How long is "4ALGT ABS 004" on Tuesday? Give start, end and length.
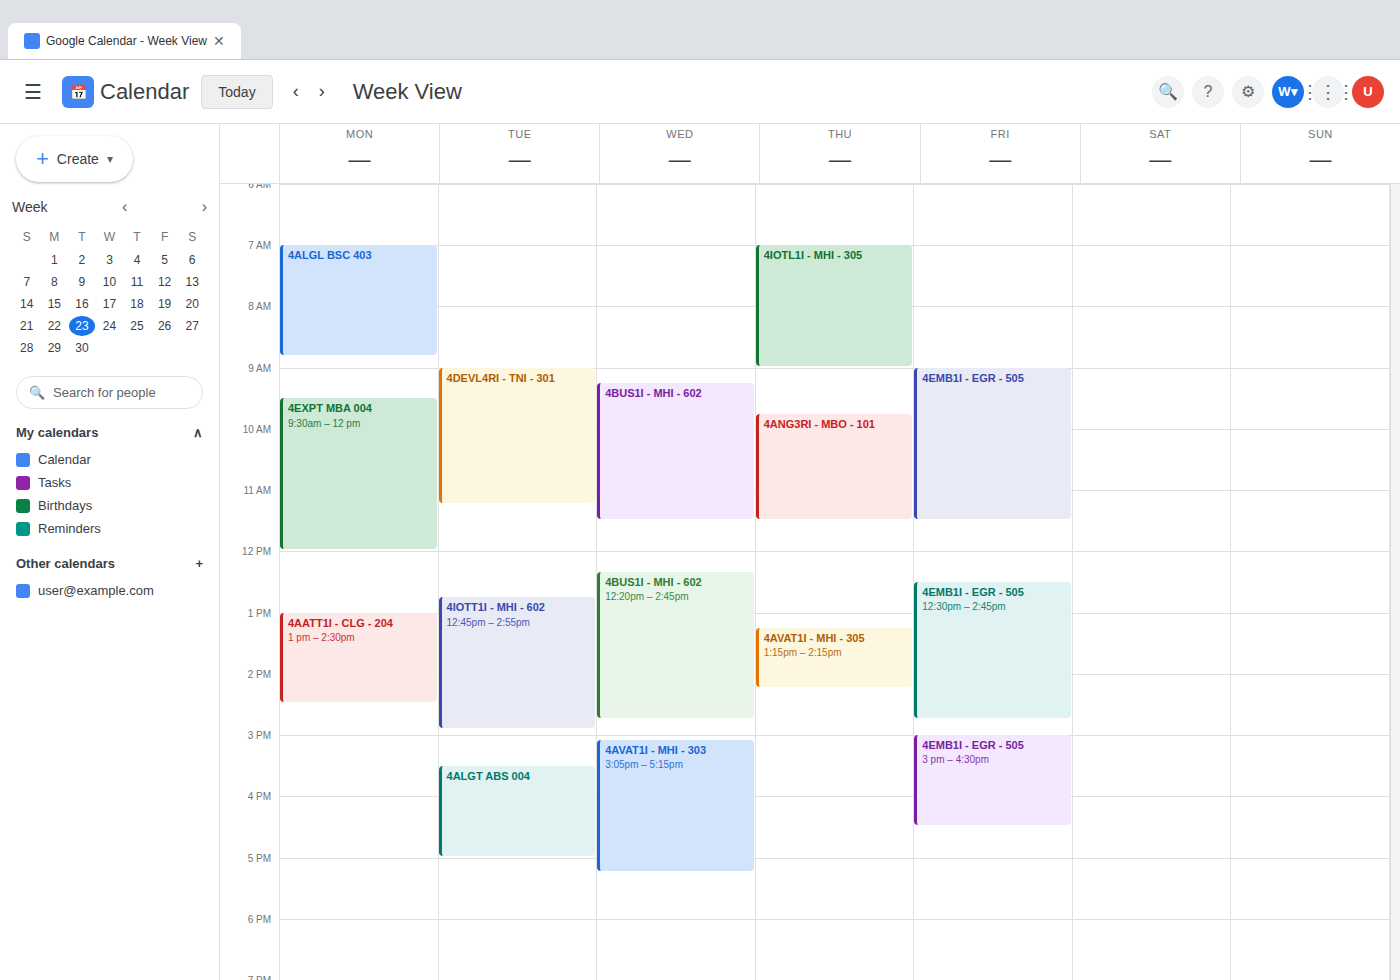
15:30 to 17:00, 1 hour 30 minutes